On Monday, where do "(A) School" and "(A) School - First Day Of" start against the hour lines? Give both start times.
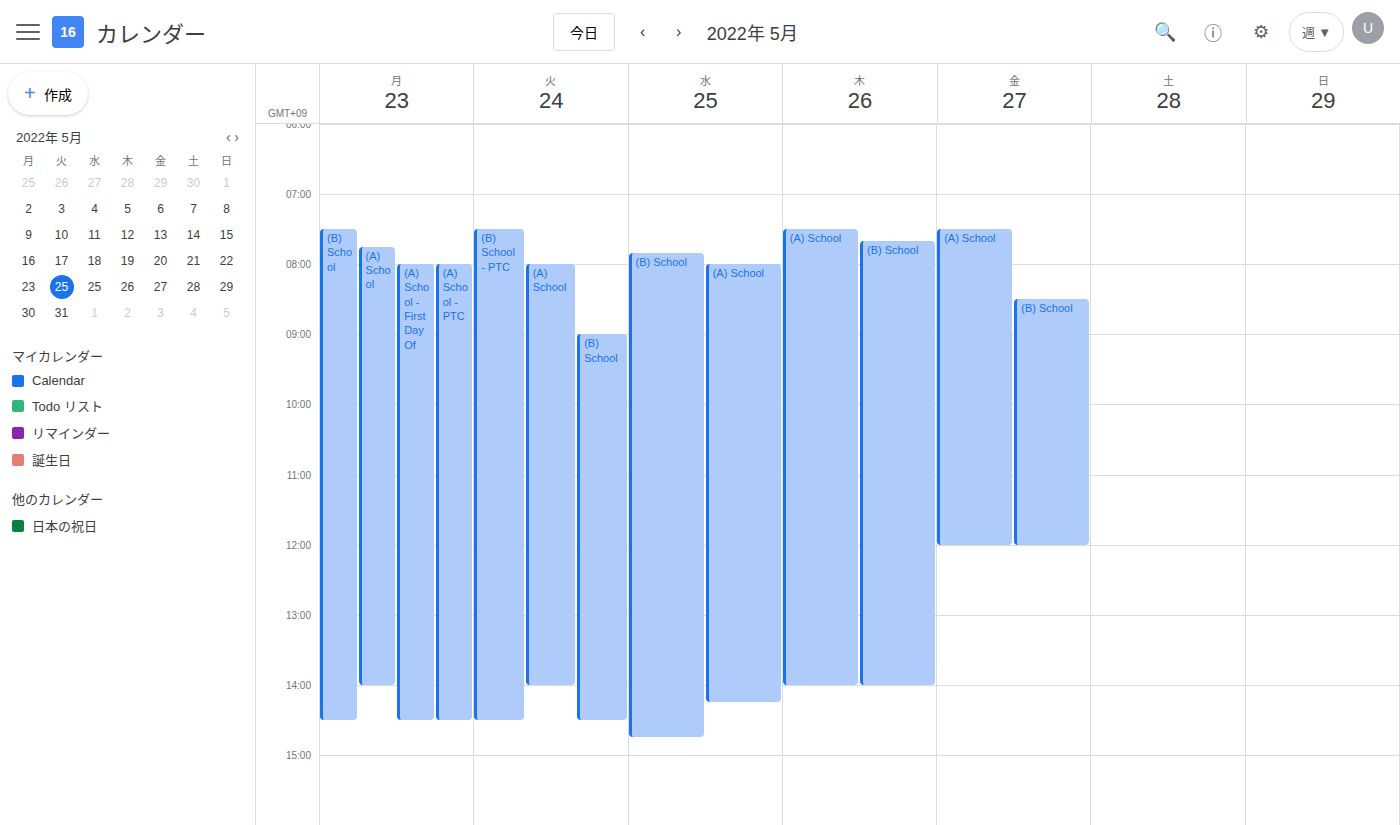
"(A) School": 7:45 AM, neither: three quarters of the way from the 7 AM line to the 8 AM line. "(A) School - First Day Of": 8:00 AM, exactly on the 8 AM line.